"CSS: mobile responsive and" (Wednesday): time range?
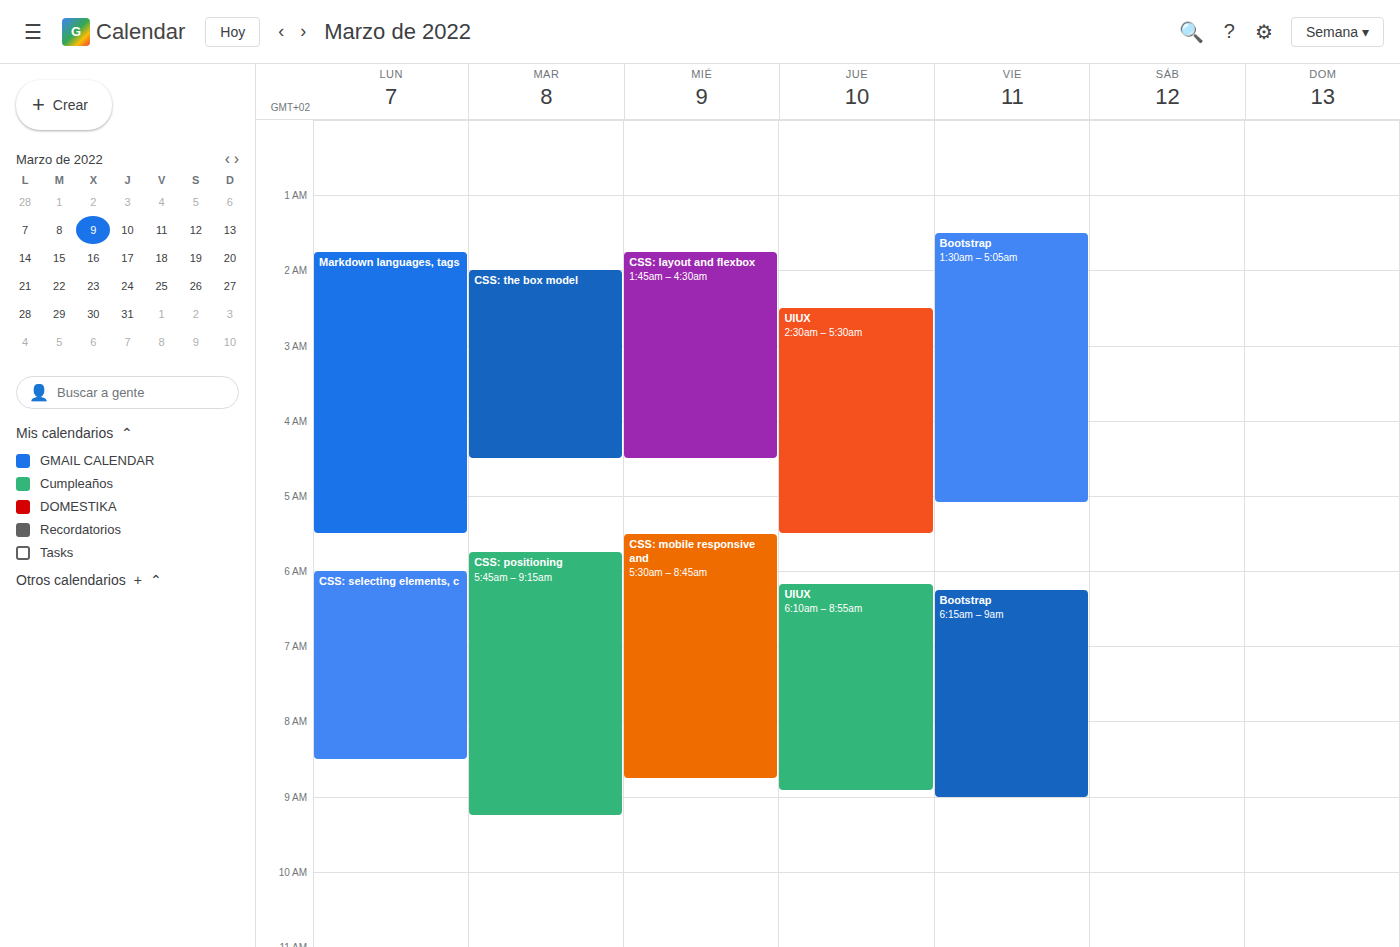
5:30 AM to 8:45 AM